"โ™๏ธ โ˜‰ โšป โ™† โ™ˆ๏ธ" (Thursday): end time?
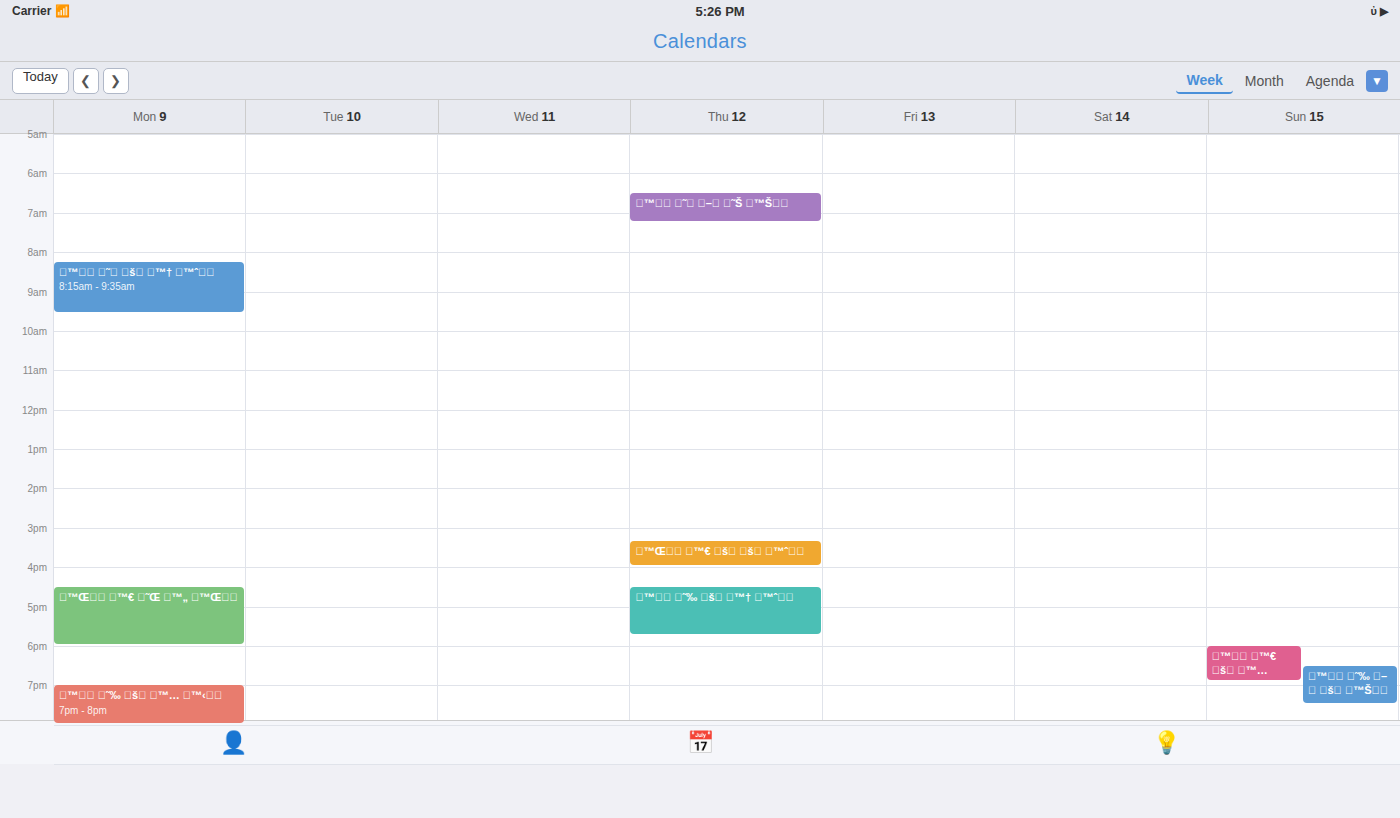
17:45